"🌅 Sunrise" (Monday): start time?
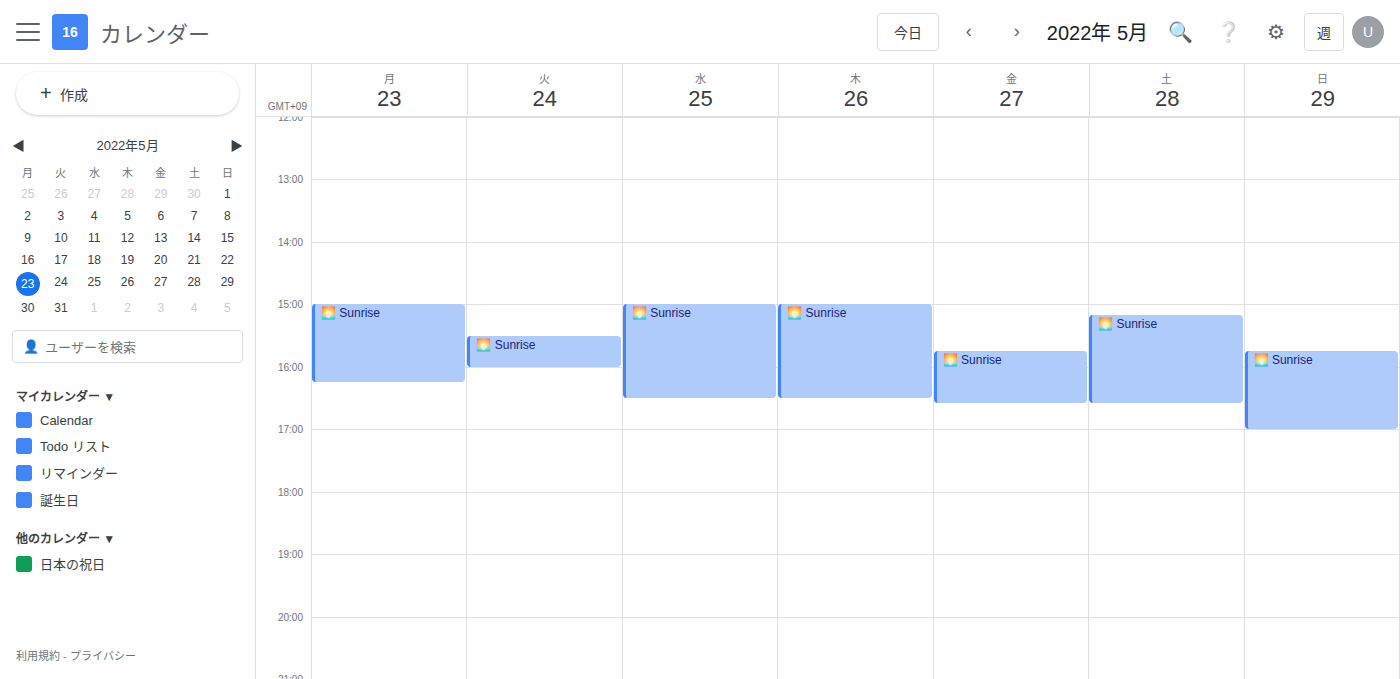
15:00